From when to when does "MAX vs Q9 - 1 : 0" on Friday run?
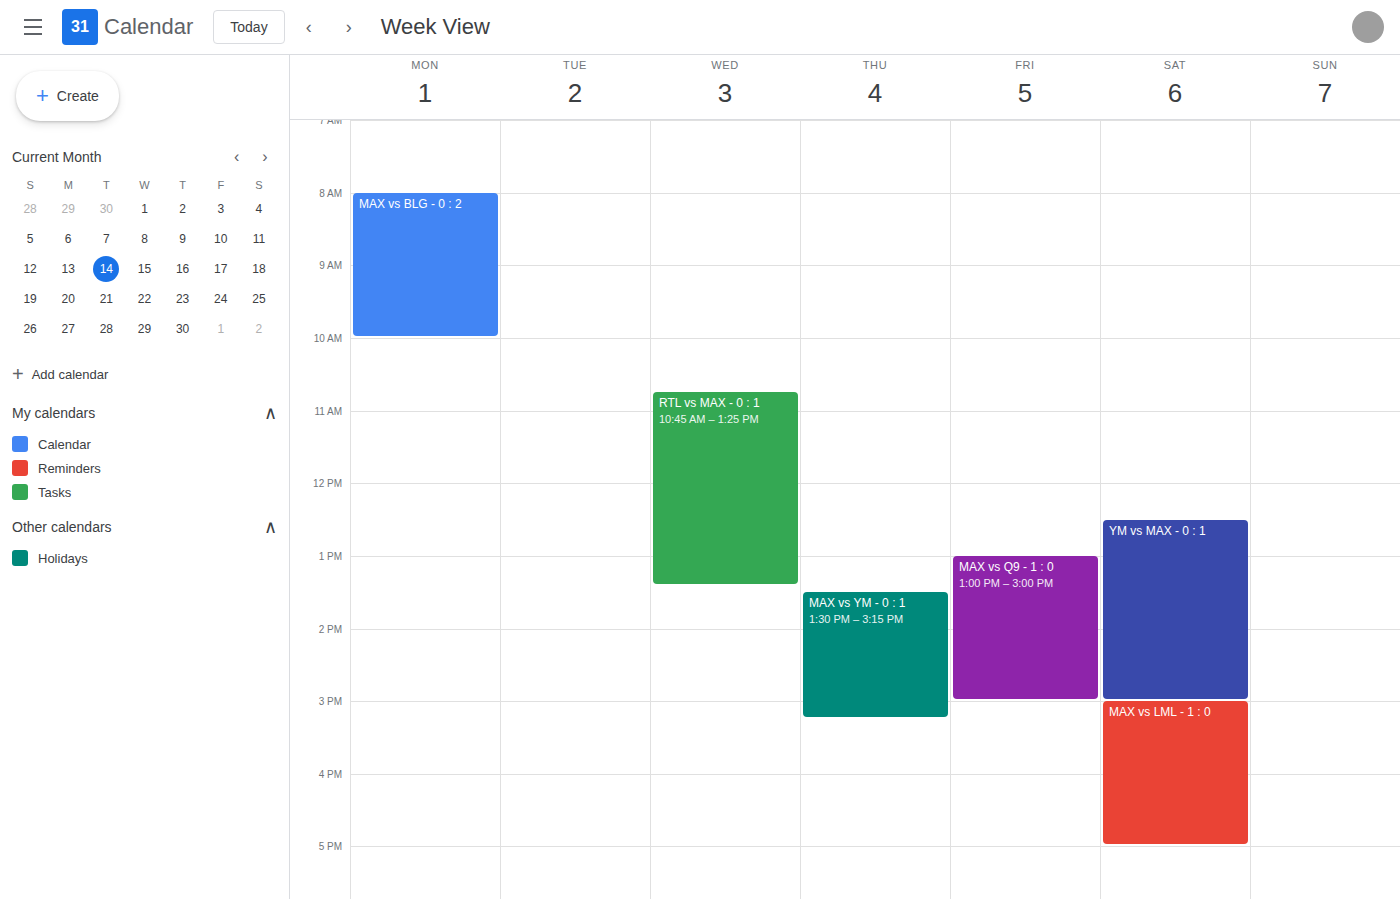
1:00 PM to 3:00 PM